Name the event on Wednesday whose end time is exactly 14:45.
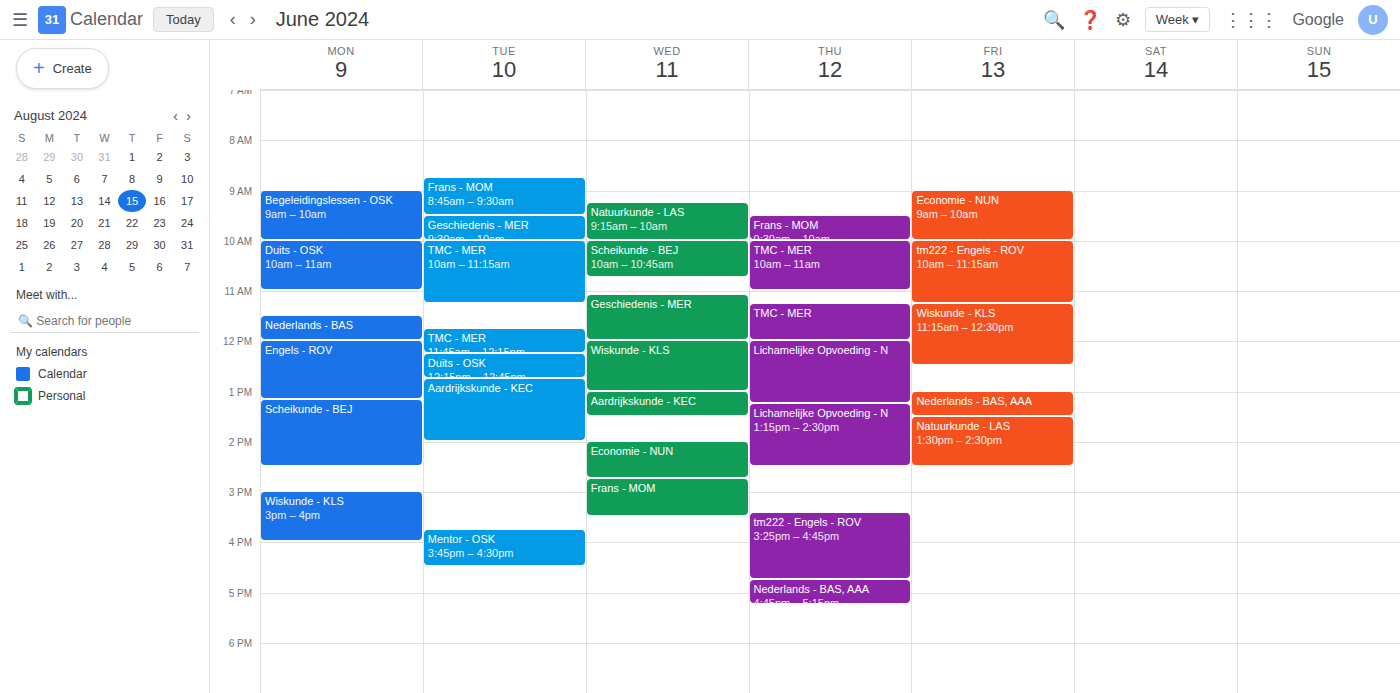
"Economie - NUN"